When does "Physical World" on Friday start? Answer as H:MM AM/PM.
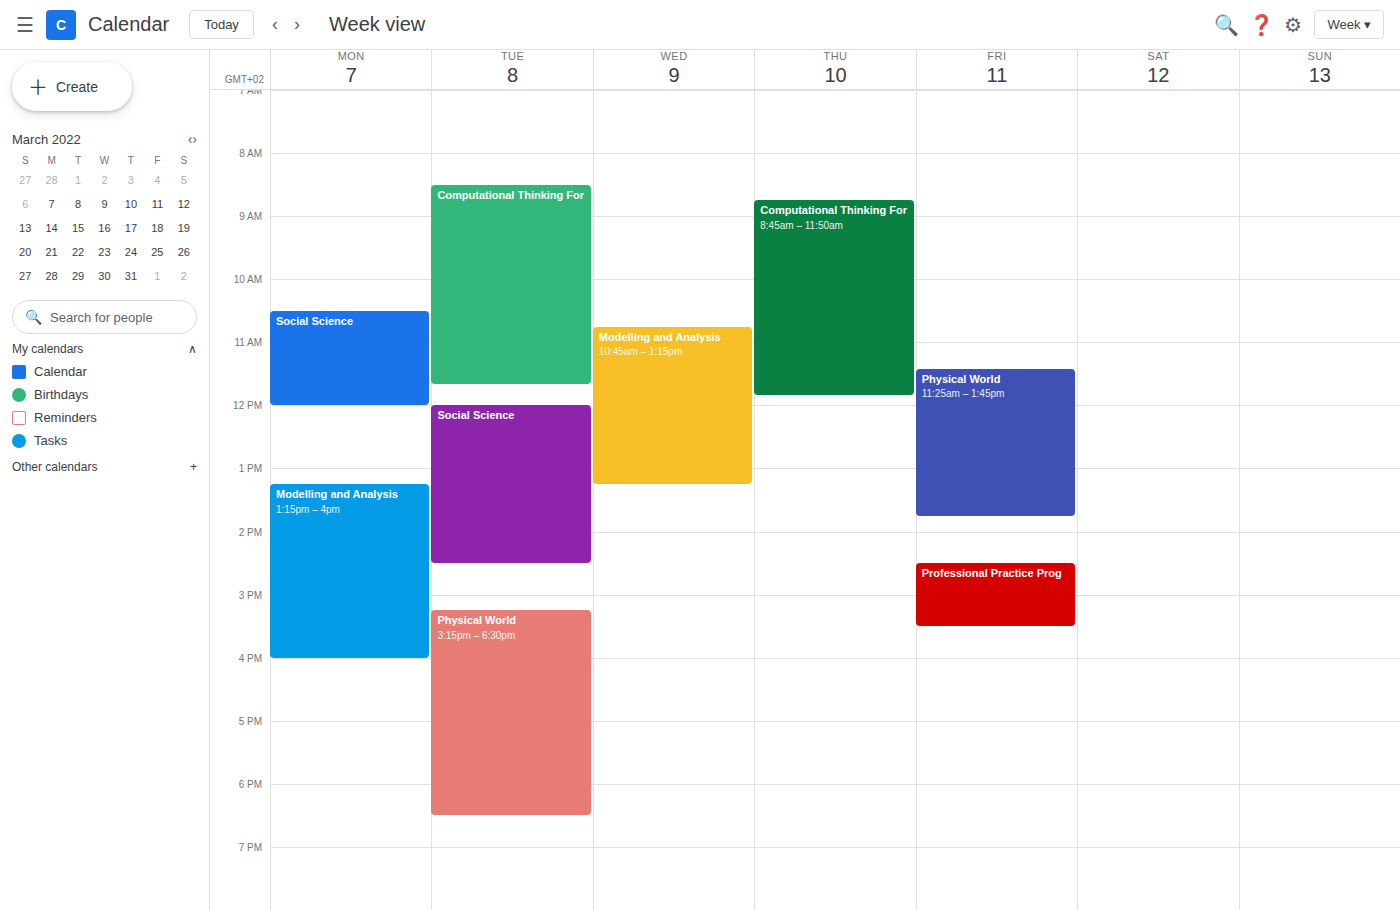
11:25 AM